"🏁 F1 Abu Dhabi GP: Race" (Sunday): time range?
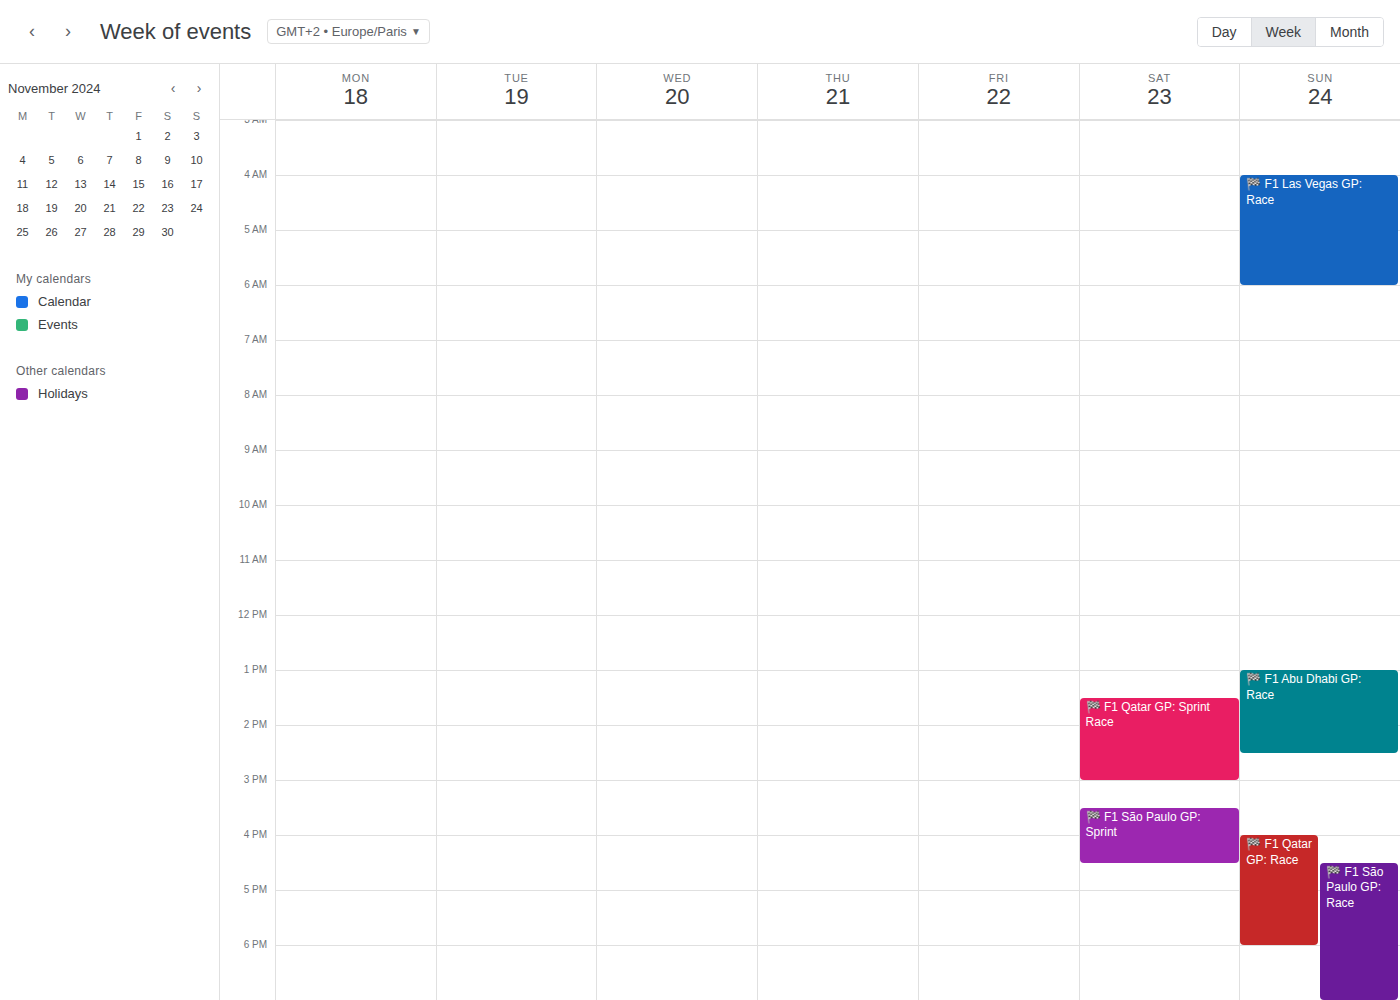
1:00 PM to 2:30 PM